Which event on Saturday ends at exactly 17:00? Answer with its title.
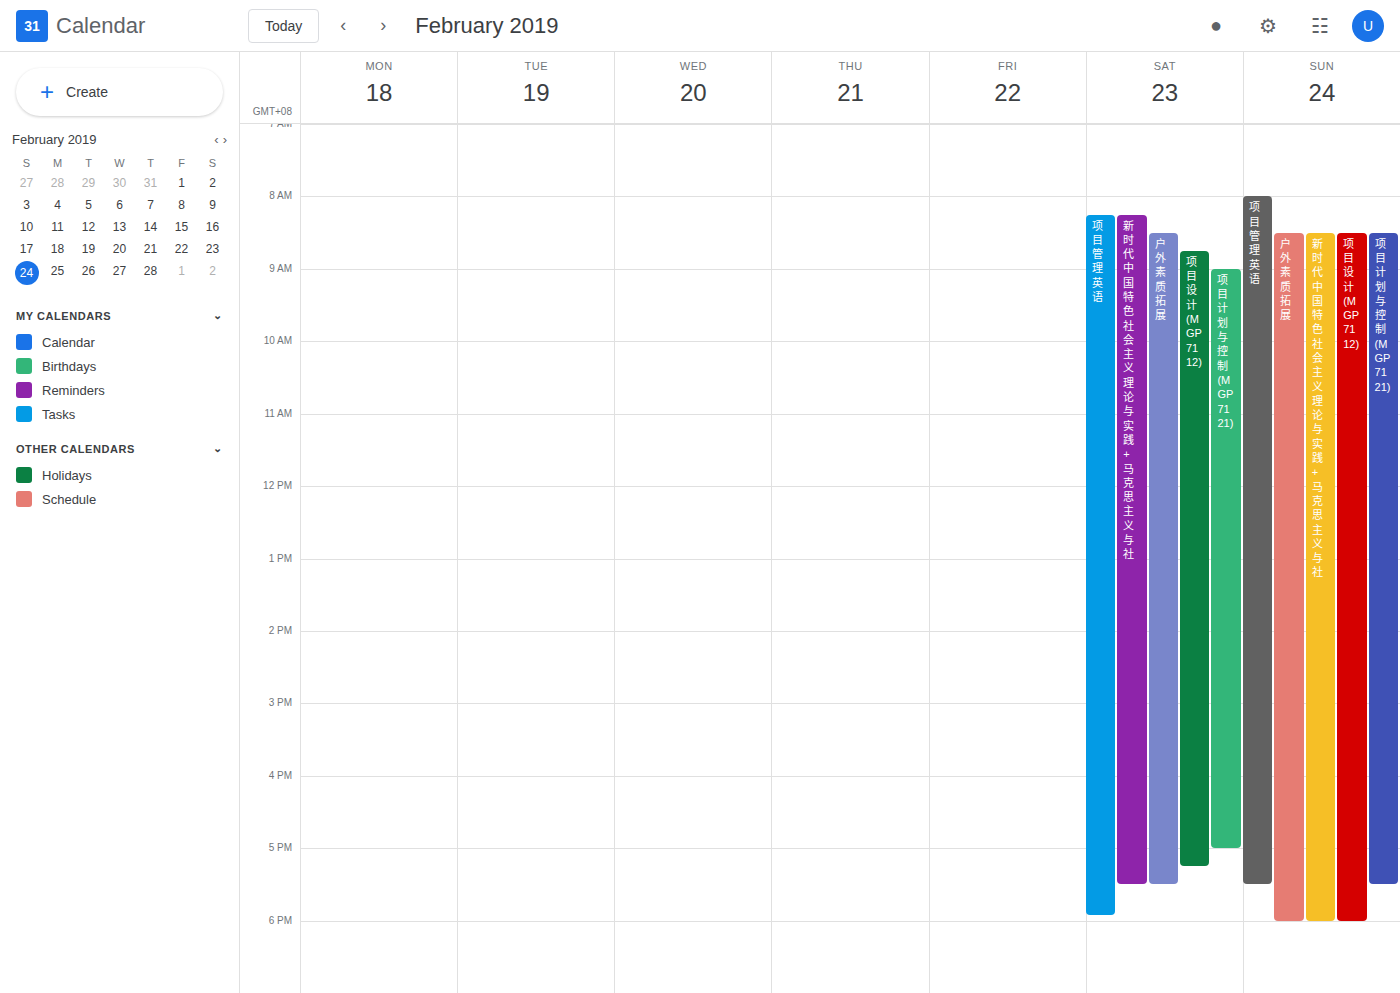
"项目计划与控制 (MGP7121)"